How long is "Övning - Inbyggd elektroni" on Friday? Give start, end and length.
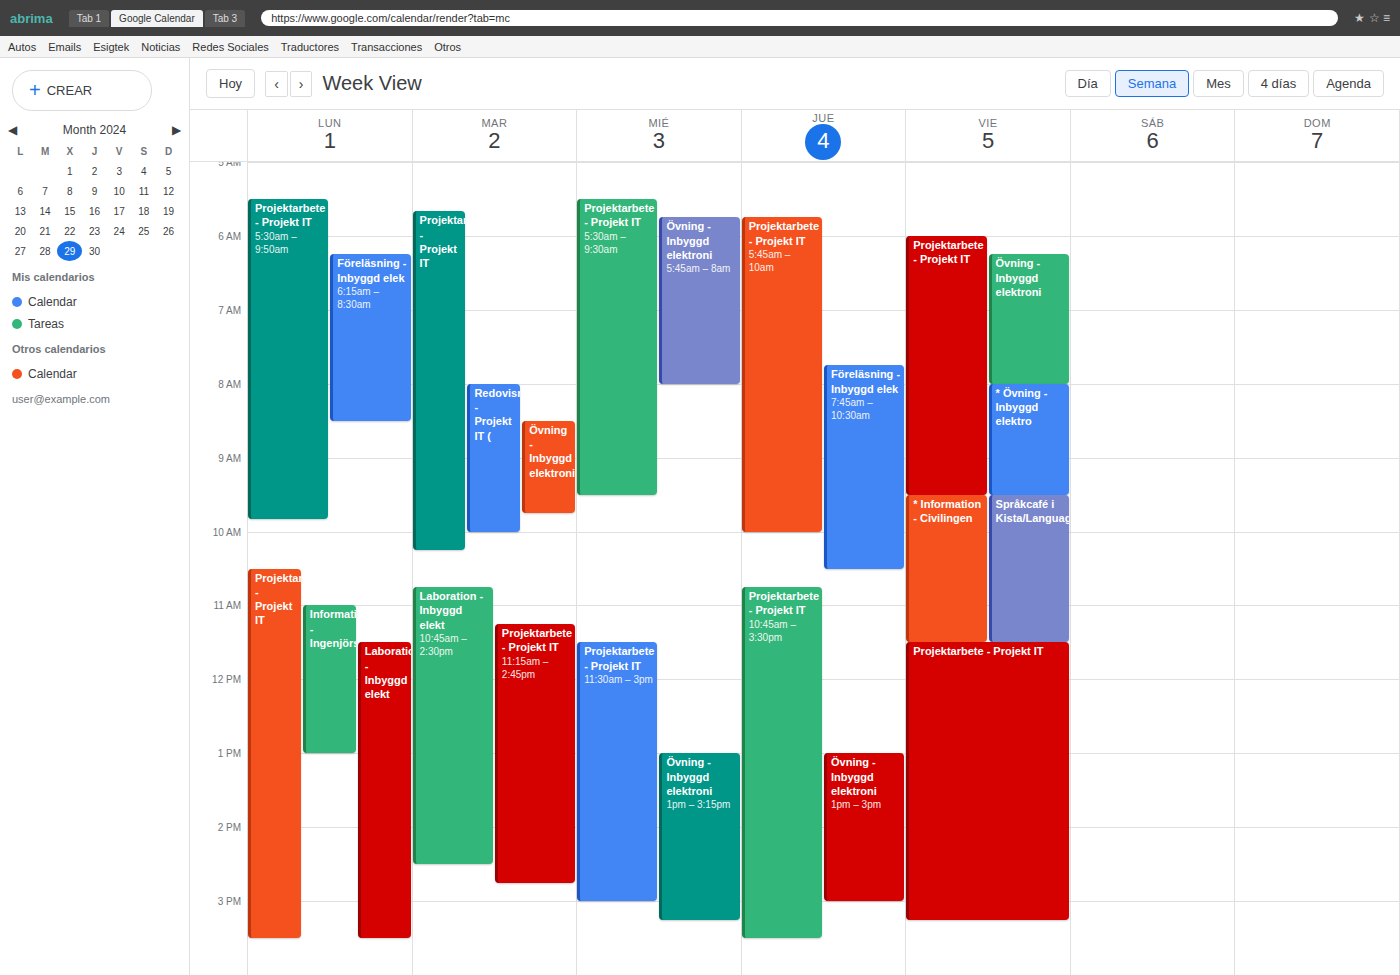
6:15 AM to 8:00 AM, 1 hour 45 minutes